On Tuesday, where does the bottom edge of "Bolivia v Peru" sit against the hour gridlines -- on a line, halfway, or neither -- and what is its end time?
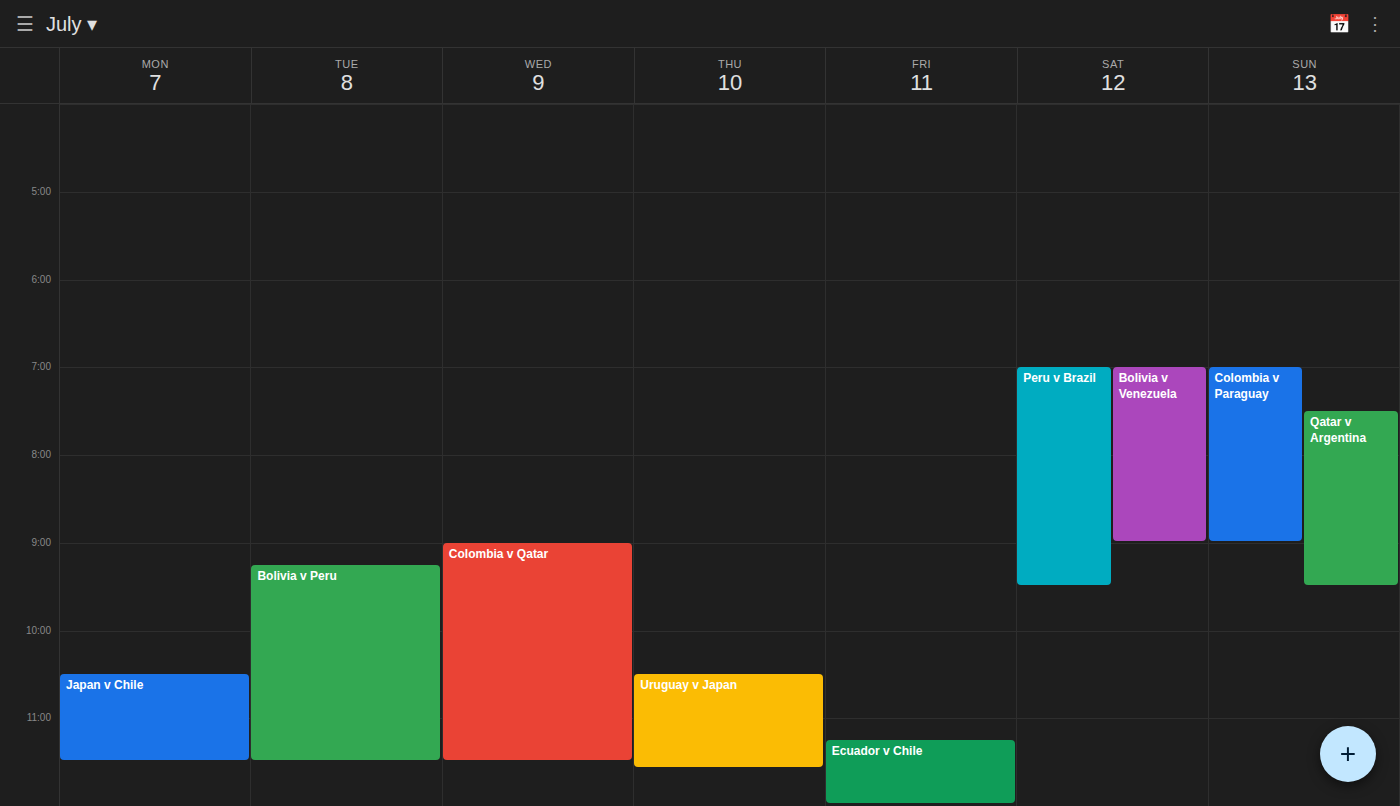
11:30 PM -- halfway between the 11 PM and 12 AM lines.